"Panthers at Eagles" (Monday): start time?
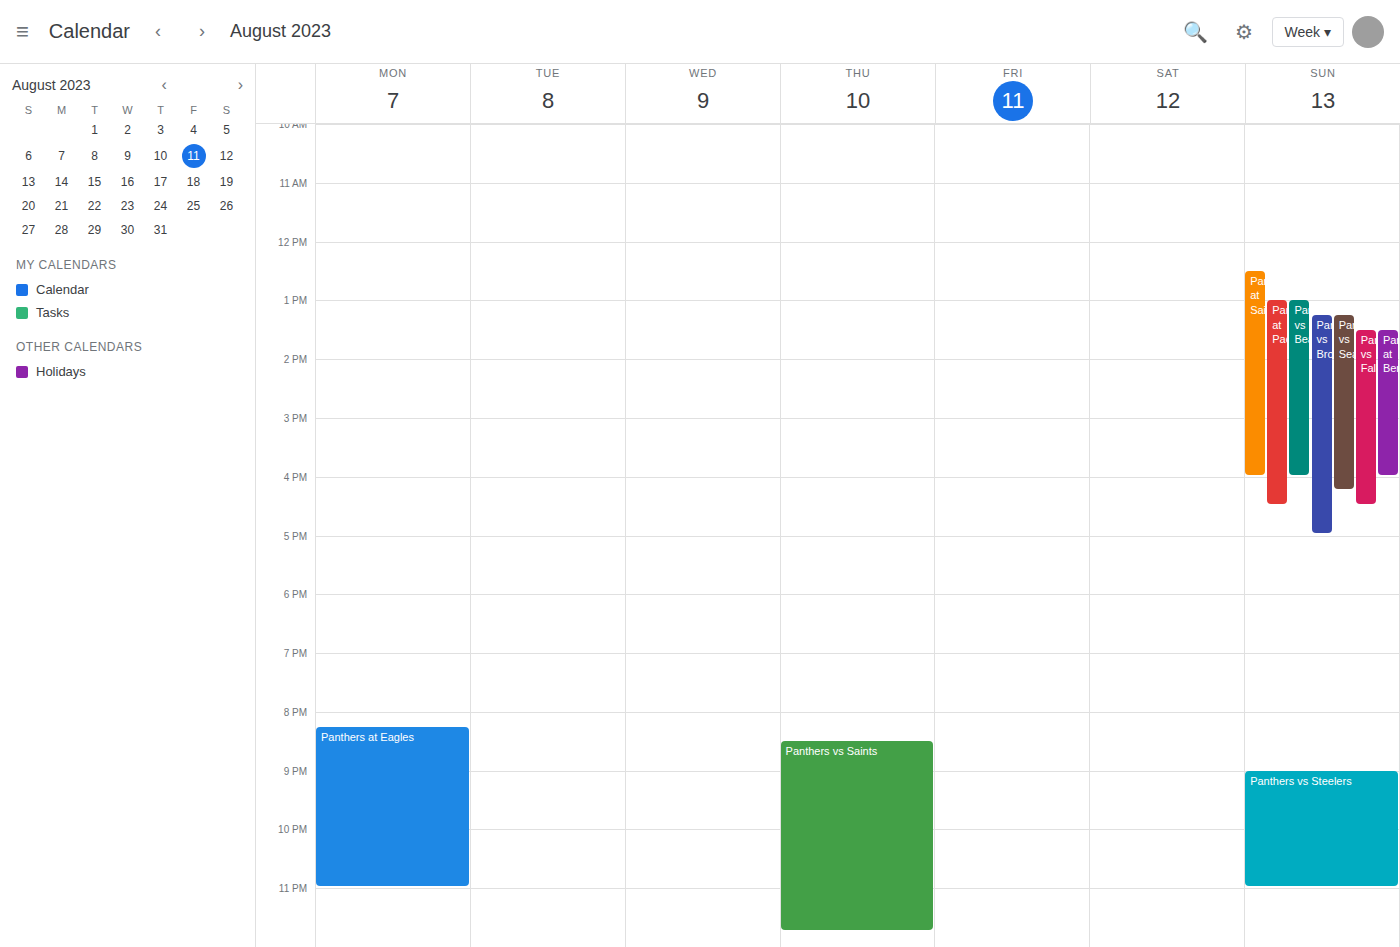
8:15 PM